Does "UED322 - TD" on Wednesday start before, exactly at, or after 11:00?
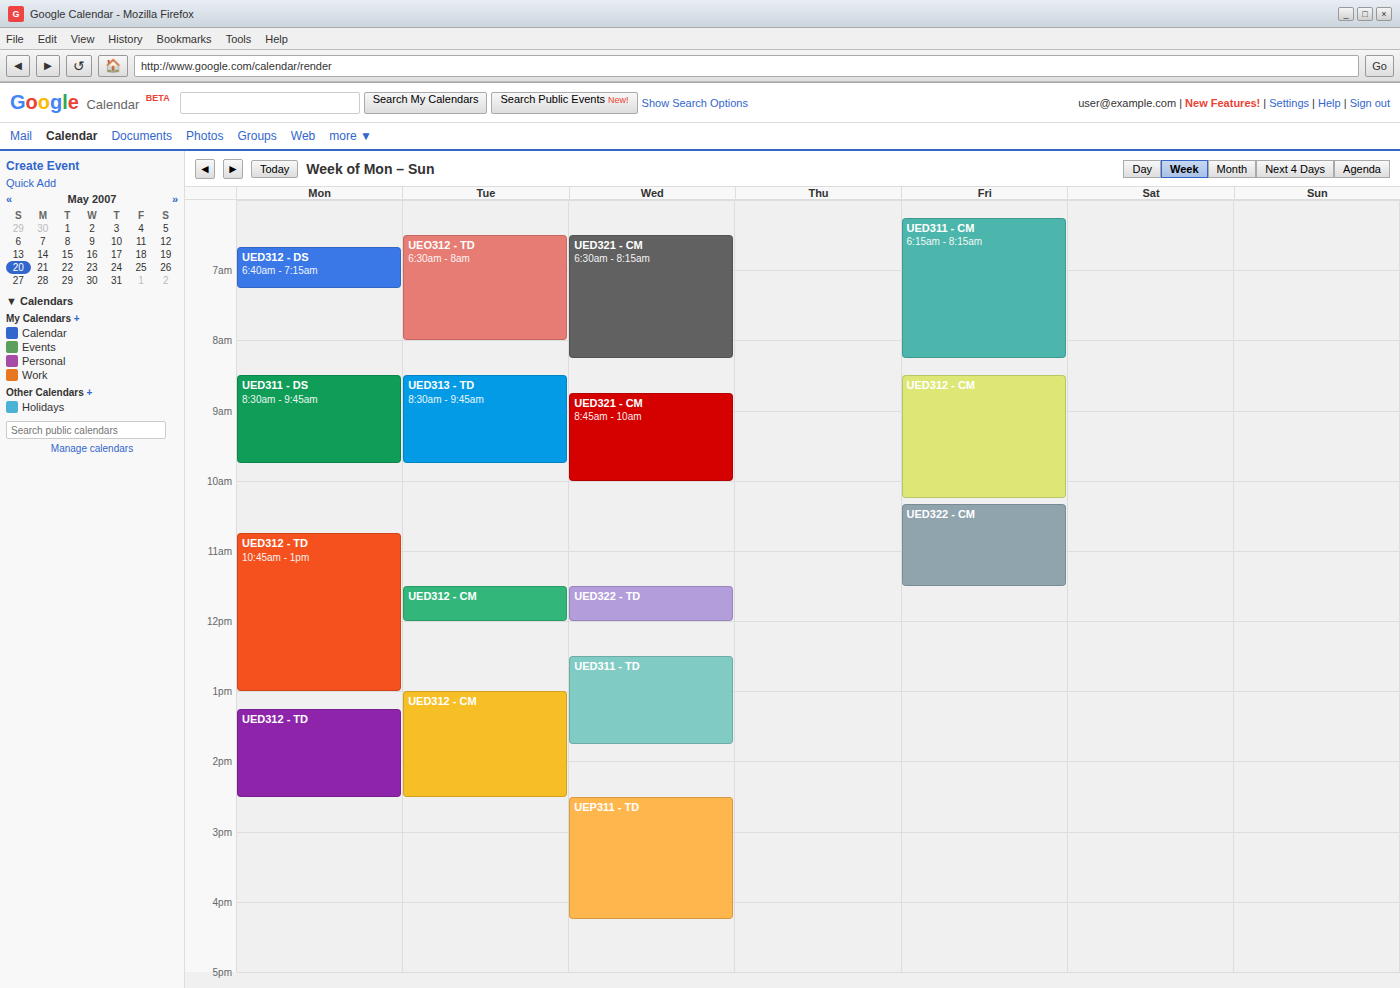
11:30 -- after 11:00, 30 minutes below the 11:00 line.